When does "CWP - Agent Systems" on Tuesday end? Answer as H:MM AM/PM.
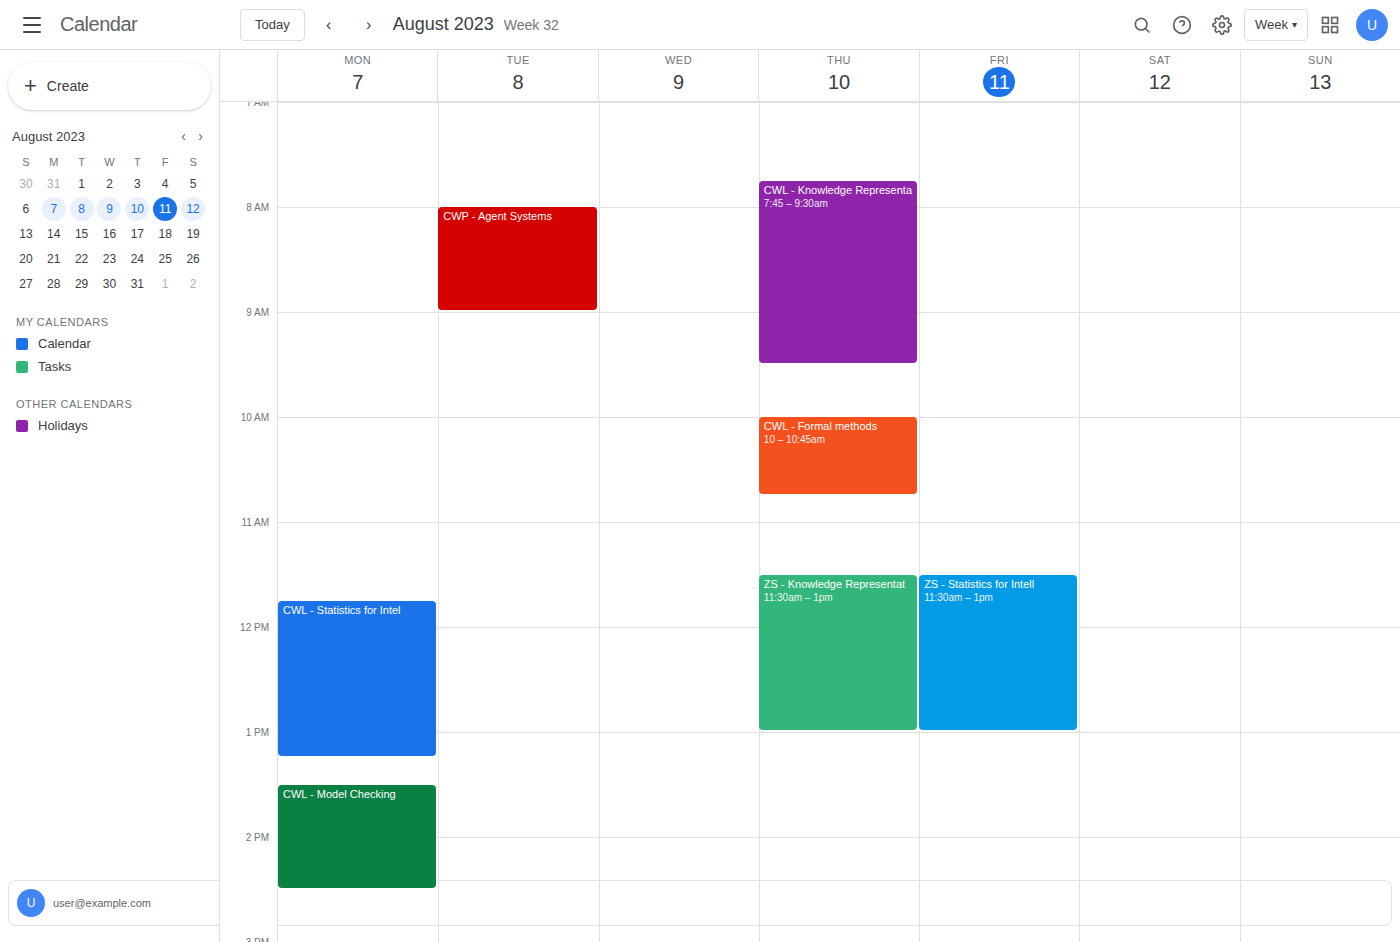
9:00 AM